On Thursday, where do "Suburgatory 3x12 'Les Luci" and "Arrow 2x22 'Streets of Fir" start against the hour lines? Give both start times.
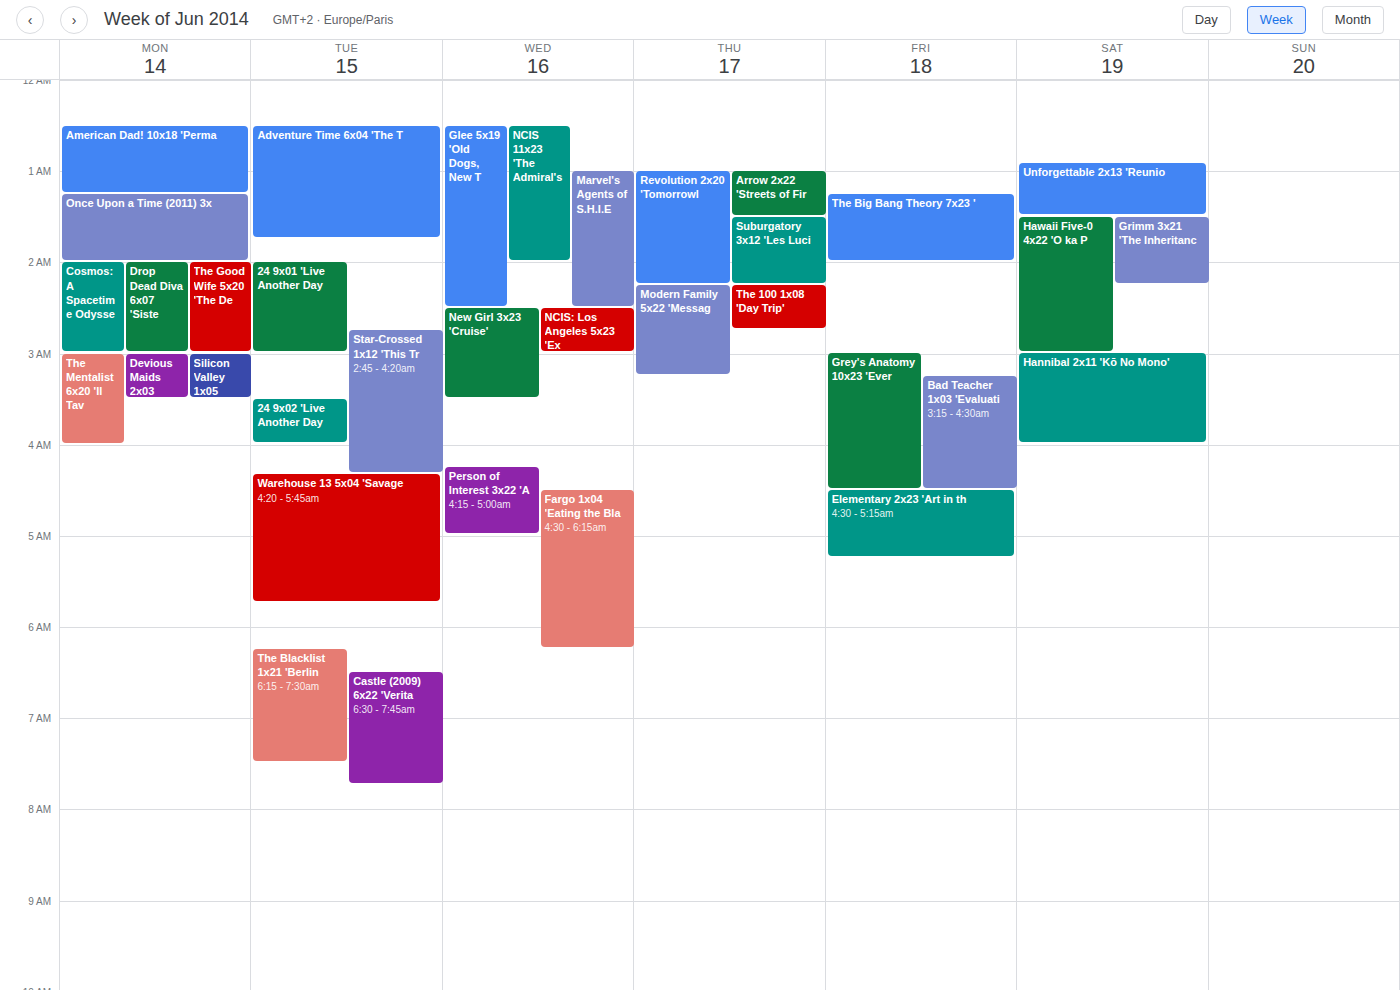
"Suburgatory 3x12 'Les Luci": 1:30 AM, halfway between the 1 AM and 2 AM lines. "Arrow 2x22 'Streets of Fir": 1:00 AM, exactly on the 1 AM line.